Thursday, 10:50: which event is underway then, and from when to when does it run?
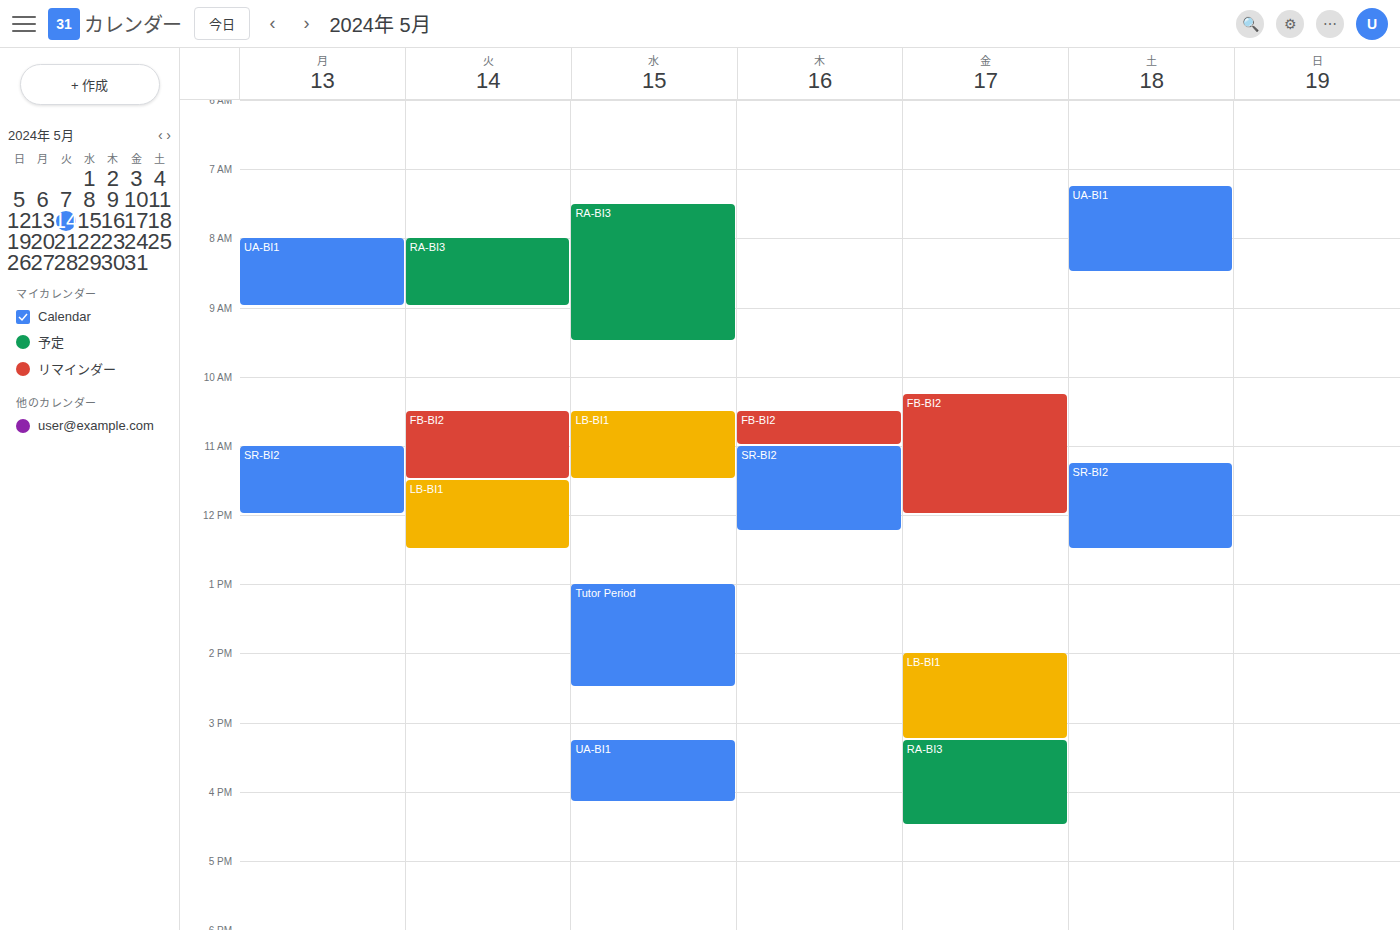
"FB-BI2", 10:30 to 11:00